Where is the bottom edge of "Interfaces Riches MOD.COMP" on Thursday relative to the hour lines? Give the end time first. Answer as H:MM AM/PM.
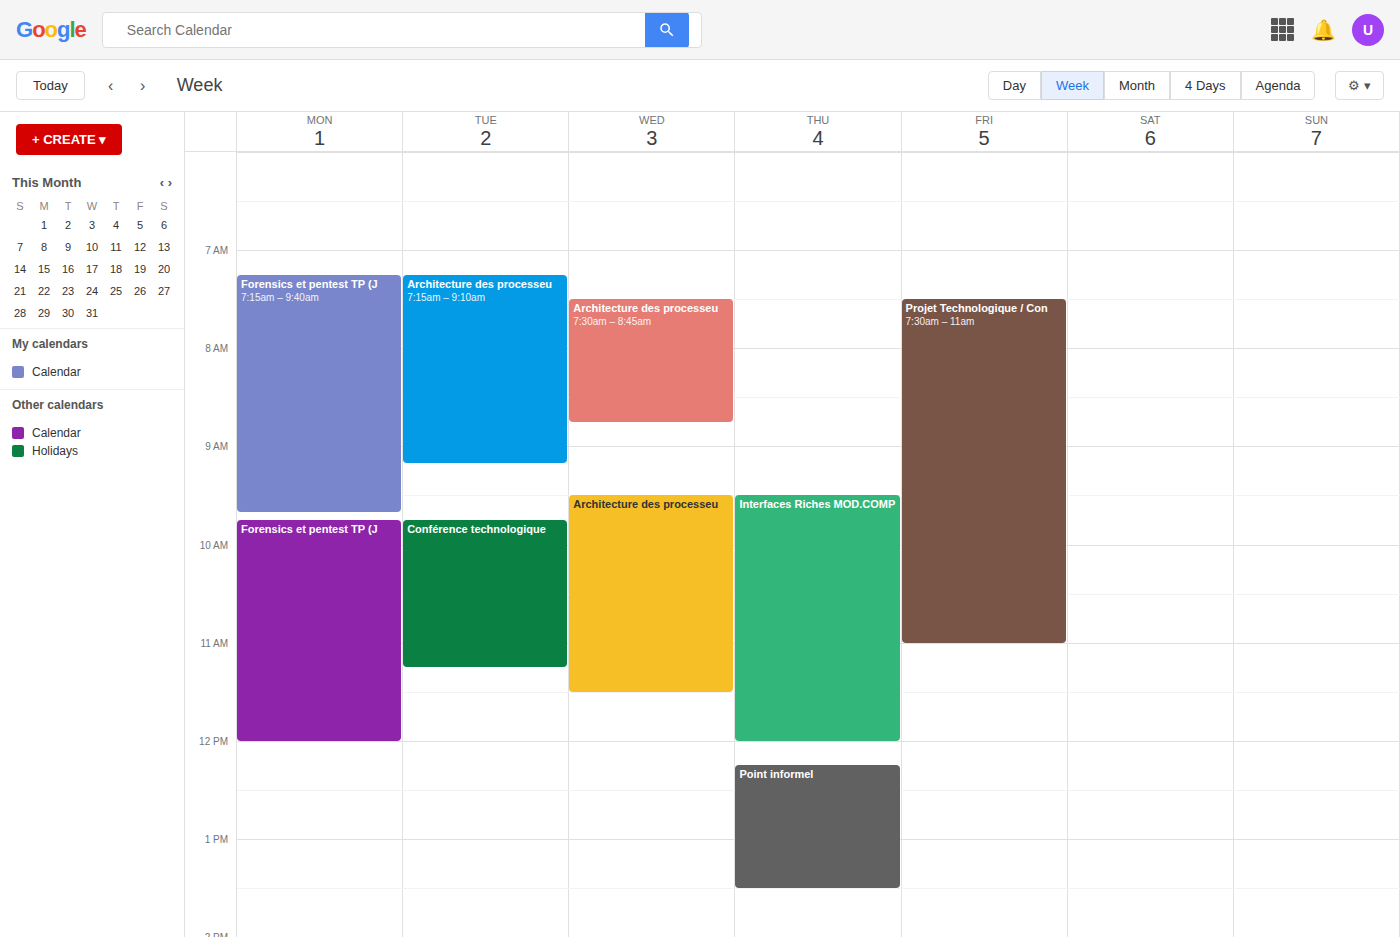
12:00 PM -- exactly on the 12 PM line.